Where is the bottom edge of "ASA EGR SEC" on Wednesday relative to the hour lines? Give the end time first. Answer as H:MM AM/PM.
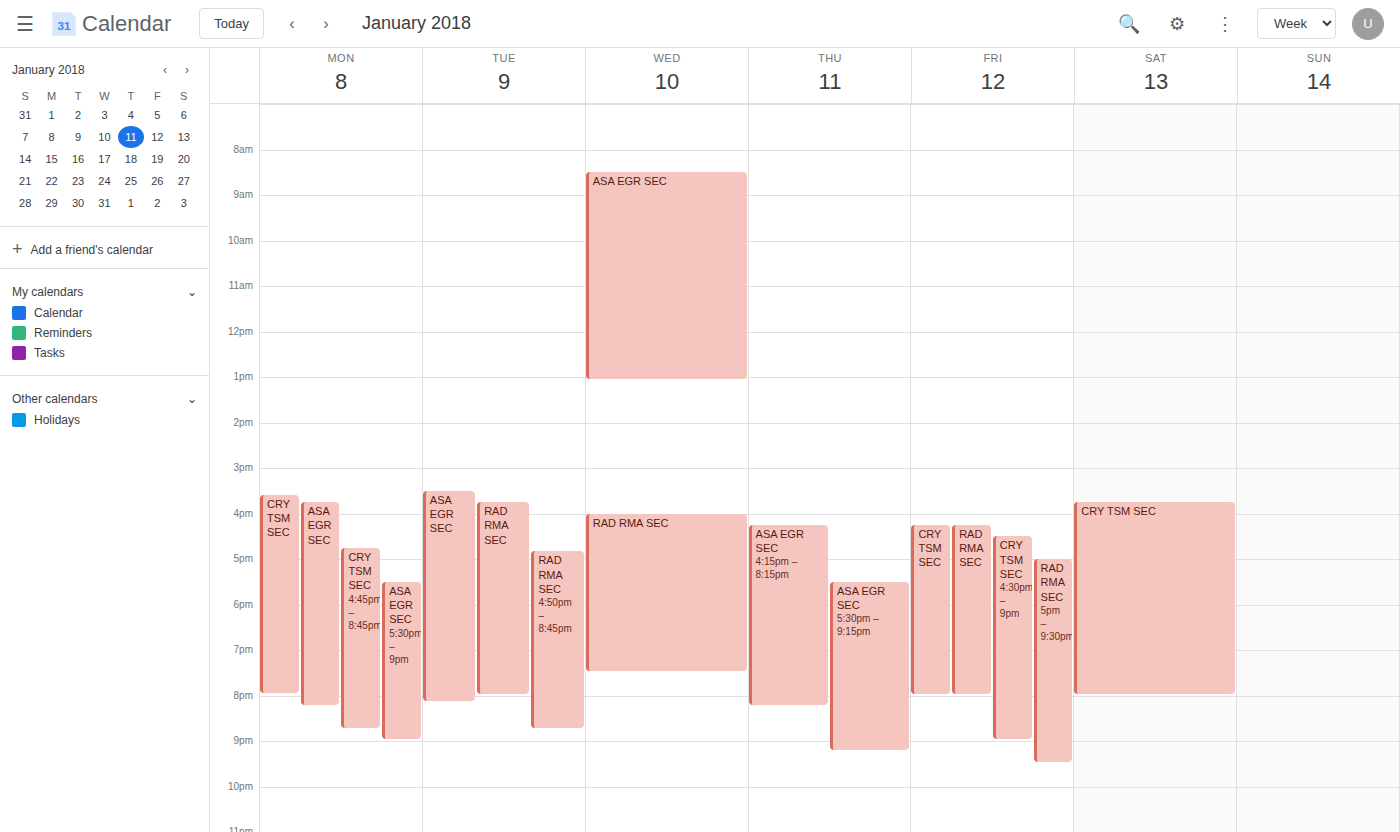
1:05 PM -- neither: 5 minutes below the 1 PM line and 55 minutes above the 2 PM line.